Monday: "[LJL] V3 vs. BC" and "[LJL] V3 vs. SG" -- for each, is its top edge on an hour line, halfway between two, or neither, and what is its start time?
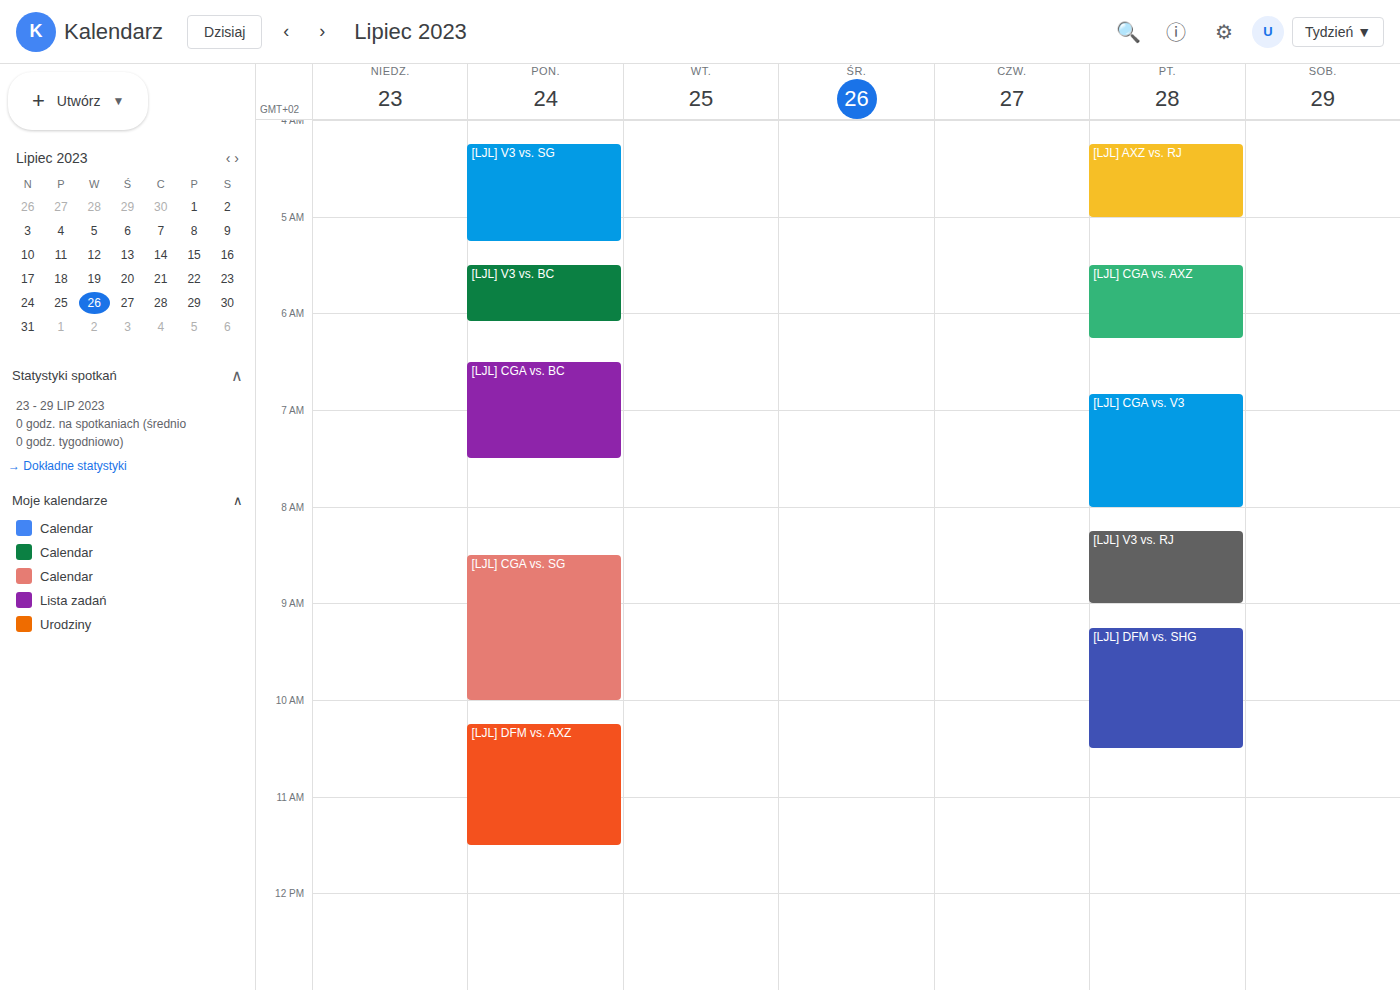
"[LJL] V3 vs. BC": 5:30 AM, halfway between the 5 AM and 6 AM lines. "[LJL] V3 vs. SG": 4:15 AM, neither: a quarter of the way from the 4 AM line to the 5 AM line.